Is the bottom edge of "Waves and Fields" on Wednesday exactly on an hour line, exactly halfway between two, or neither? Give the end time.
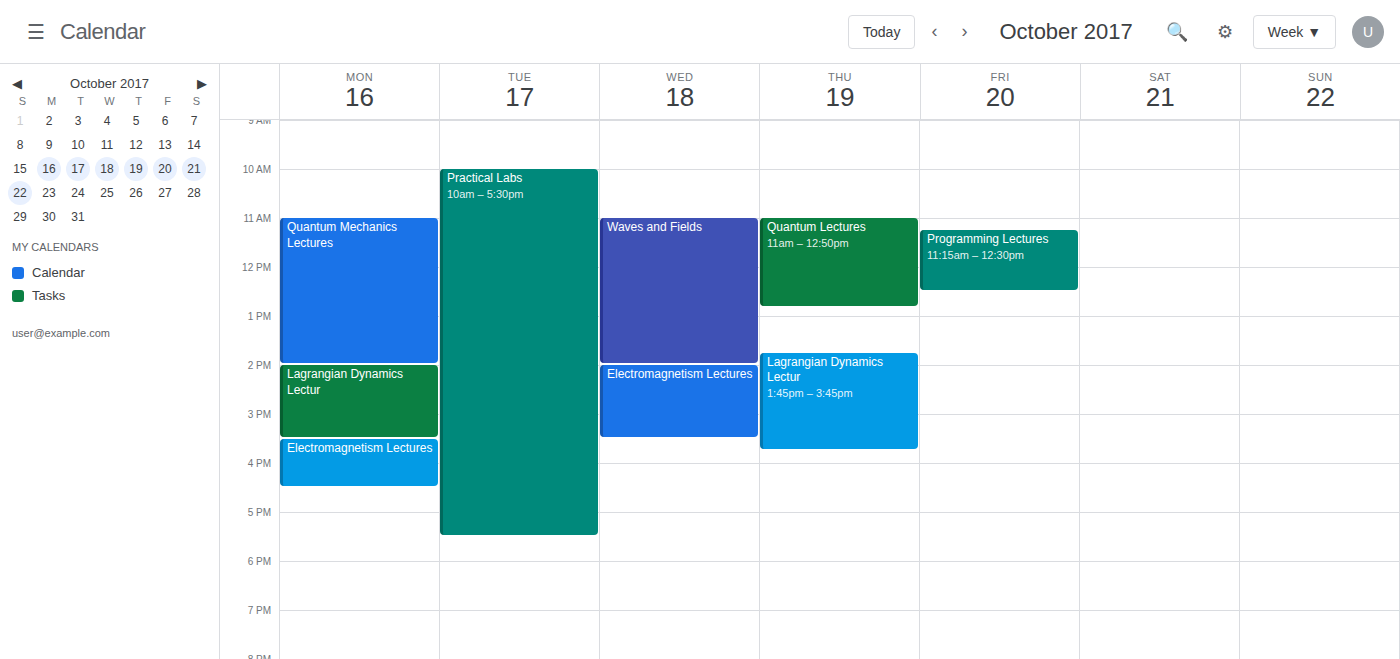
2:00 PM -- exactly on the 2 PM line.